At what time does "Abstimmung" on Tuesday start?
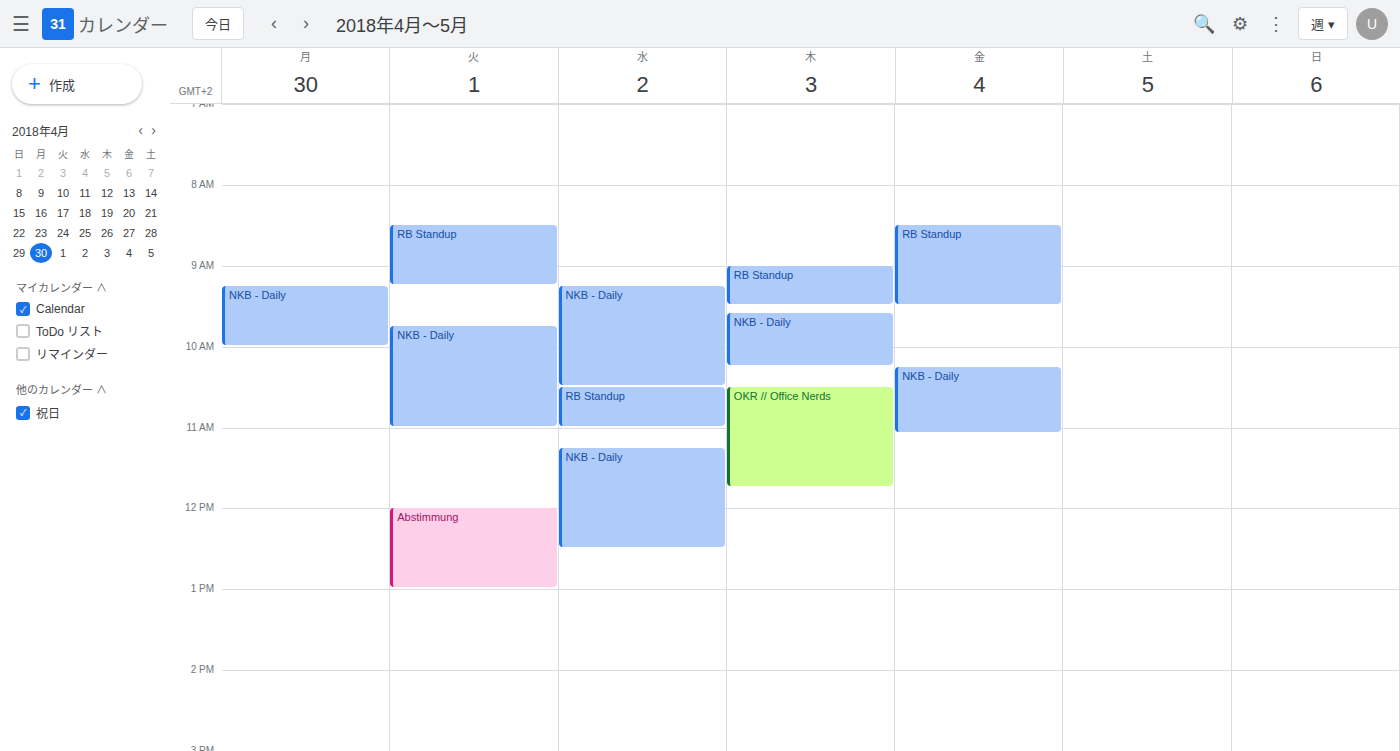
12:00 PM